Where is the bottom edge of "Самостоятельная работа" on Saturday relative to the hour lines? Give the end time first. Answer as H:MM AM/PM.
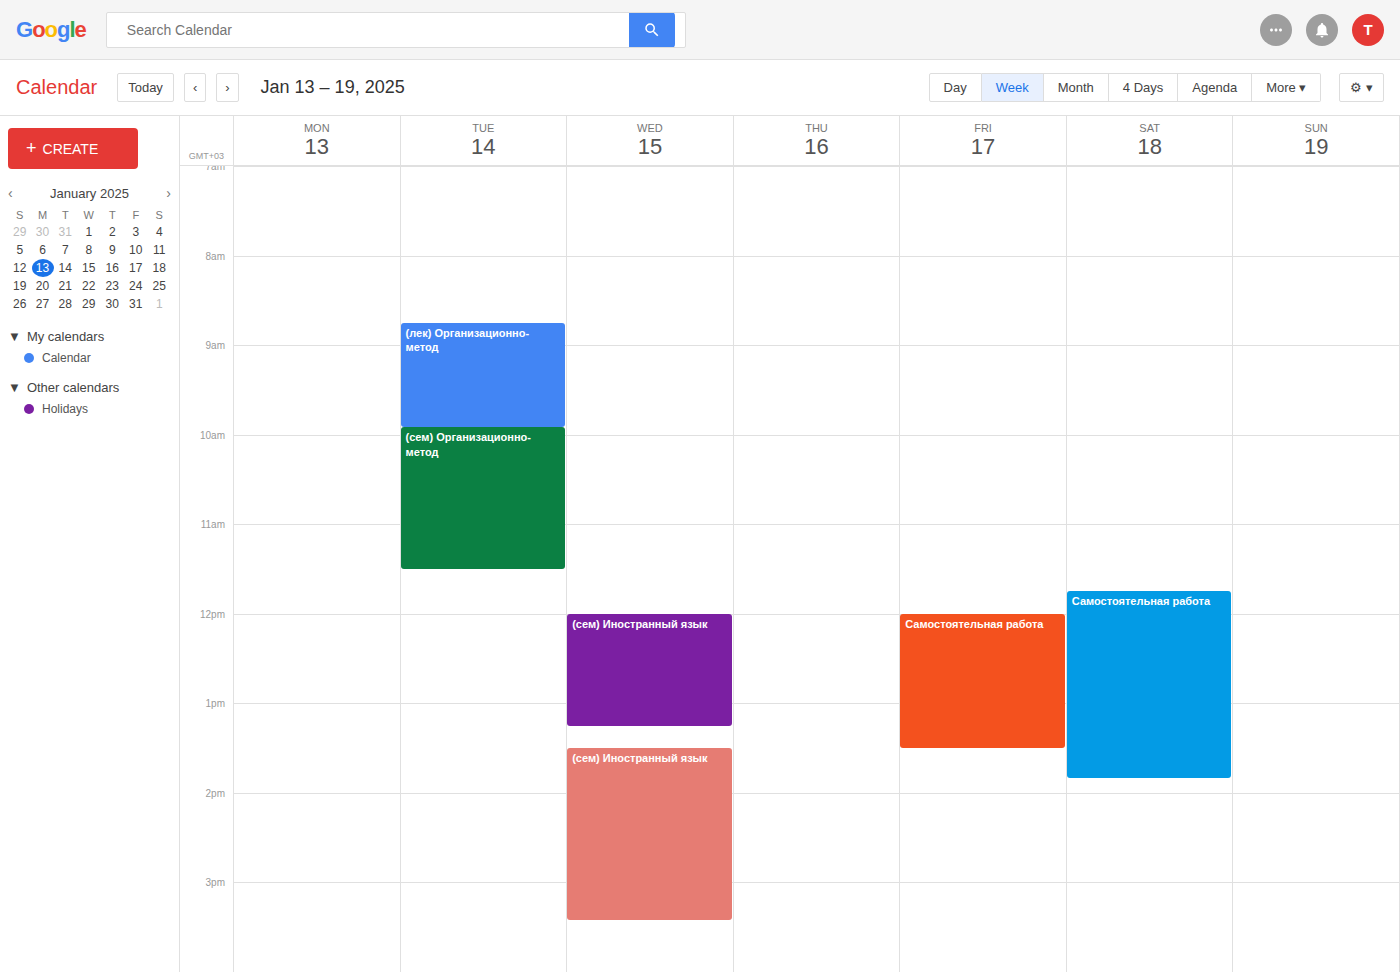
1:50 PM -- neither: 50 minutes below the 1 PM line and 10 minutes above the 2 PM line.